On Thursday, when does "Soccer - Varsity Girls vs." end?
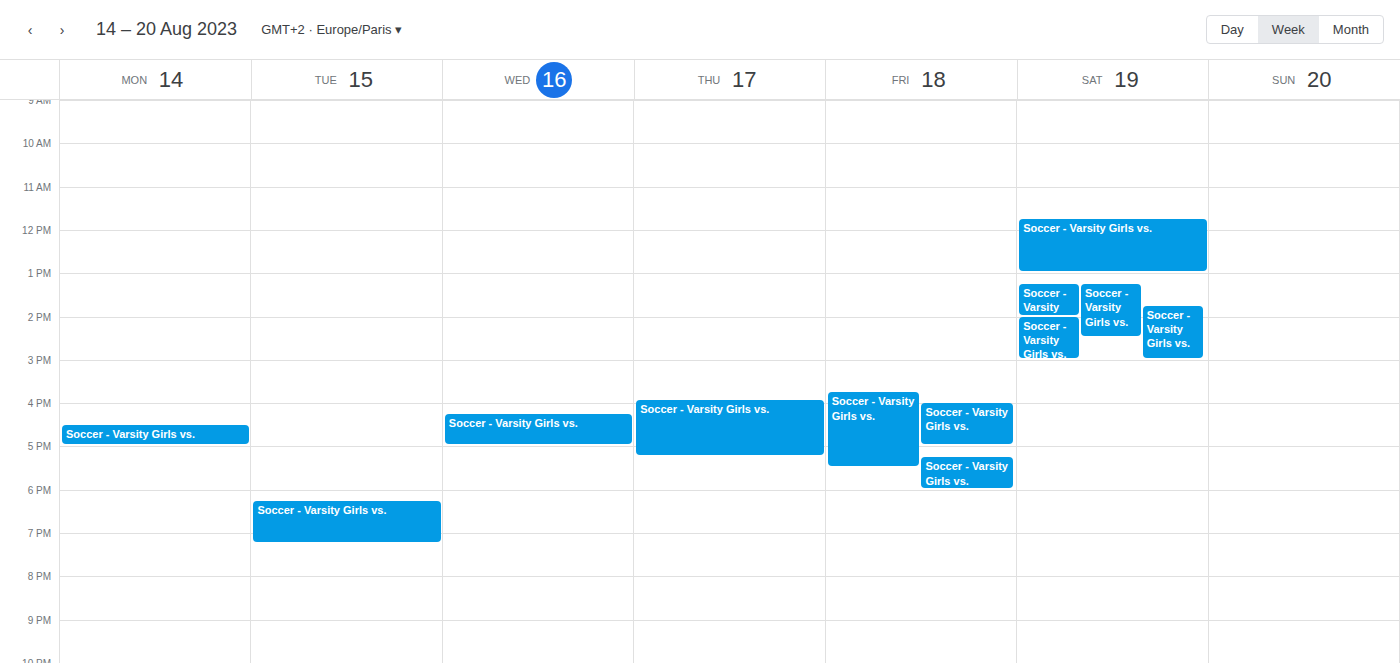
5:15 PM